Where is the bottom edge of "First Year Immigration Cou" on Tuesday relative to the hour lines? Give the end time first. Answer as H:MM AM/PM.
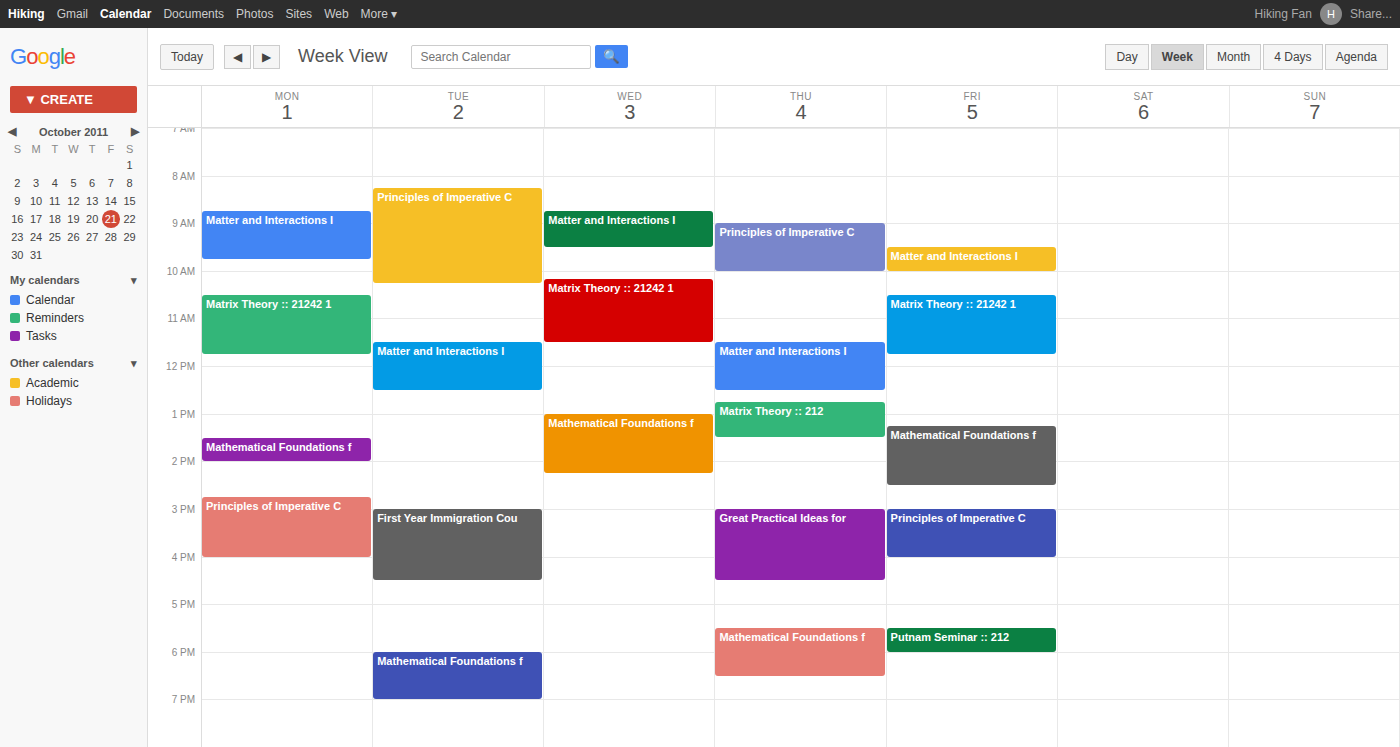
4:30 PM -- halfway between the 4 PM and 5 PM lines.